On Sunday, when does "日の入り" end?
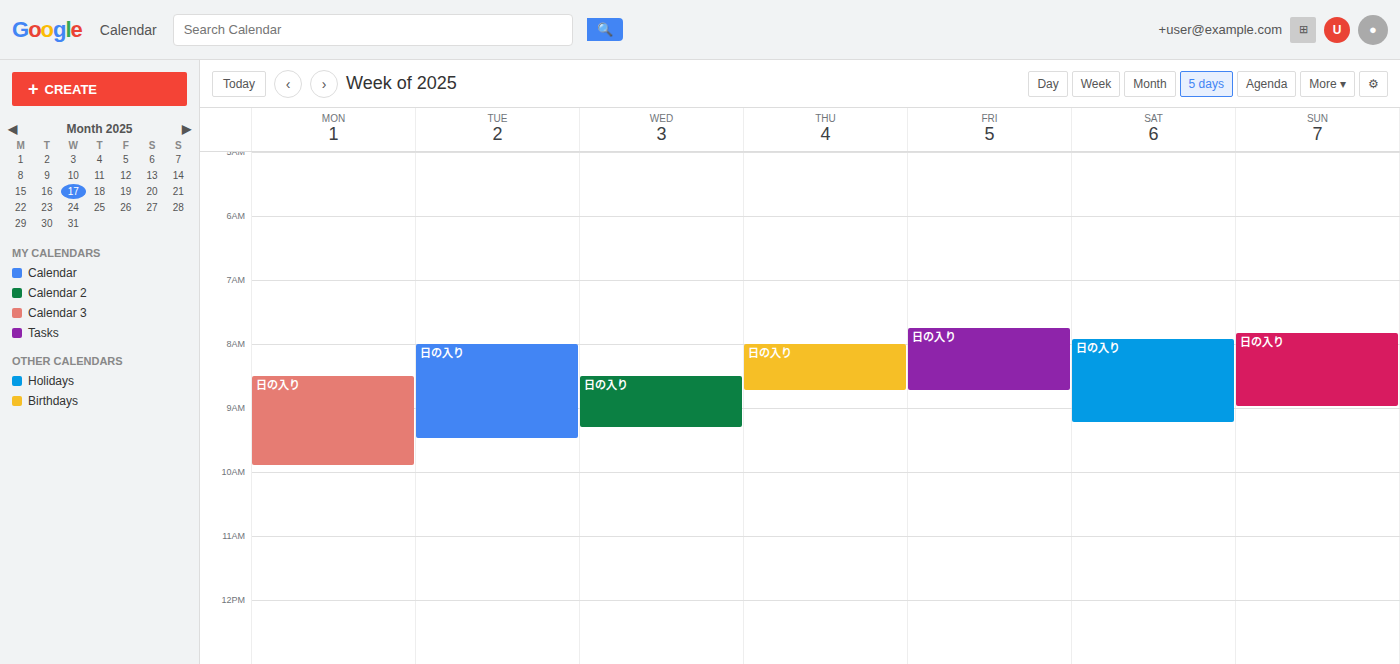
09:00